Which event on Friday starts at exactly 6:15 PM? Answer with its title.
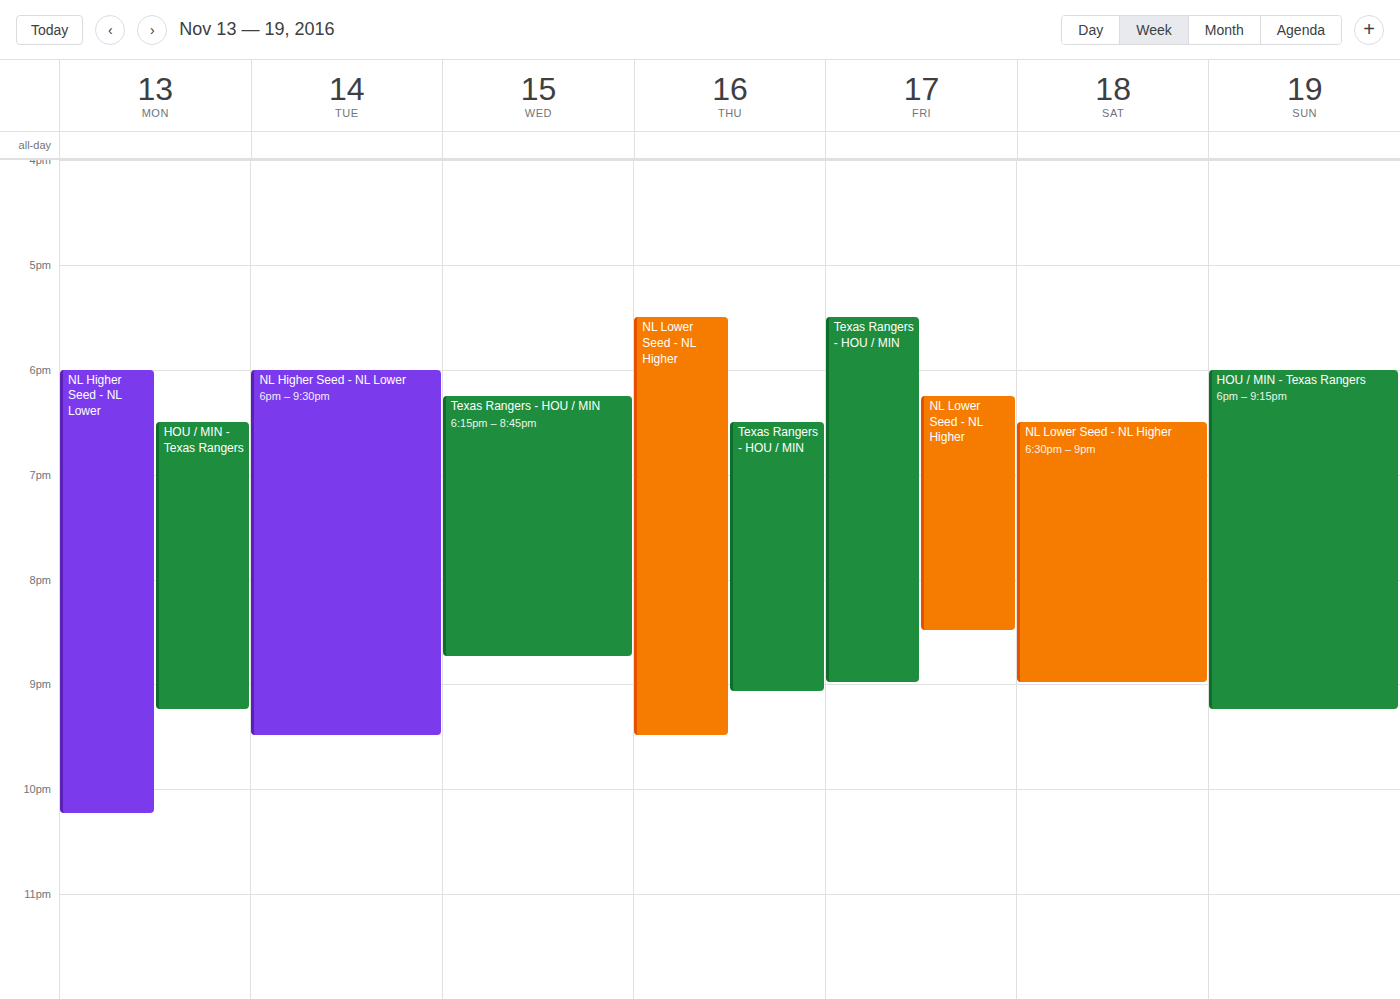
"NL Lower Seed - NL Higher"